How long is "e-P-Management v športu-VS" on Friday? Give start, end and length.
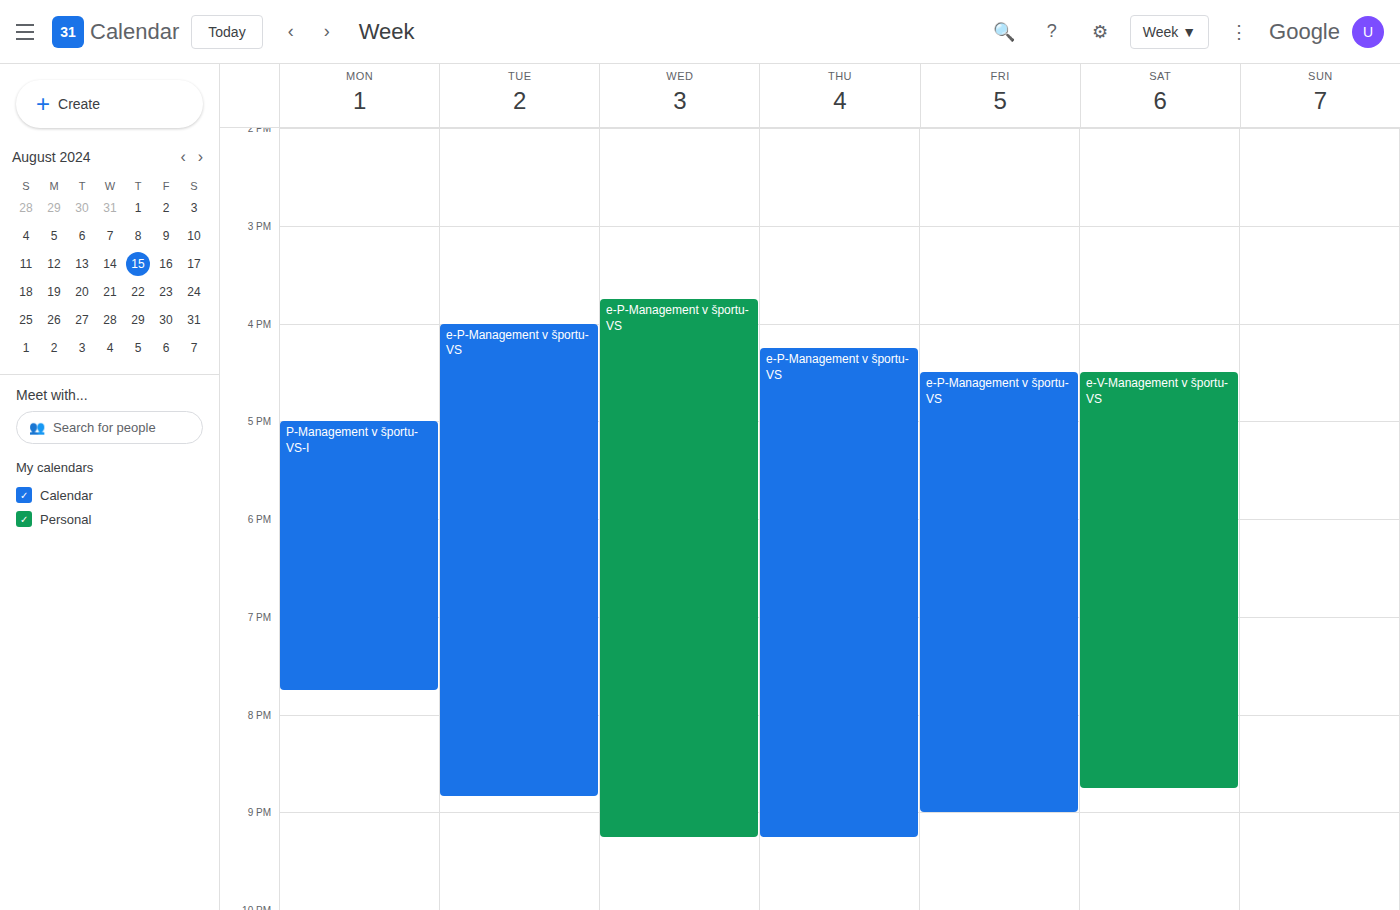
4:30 PM to 9:00 PM, 4 hours 30 minutes